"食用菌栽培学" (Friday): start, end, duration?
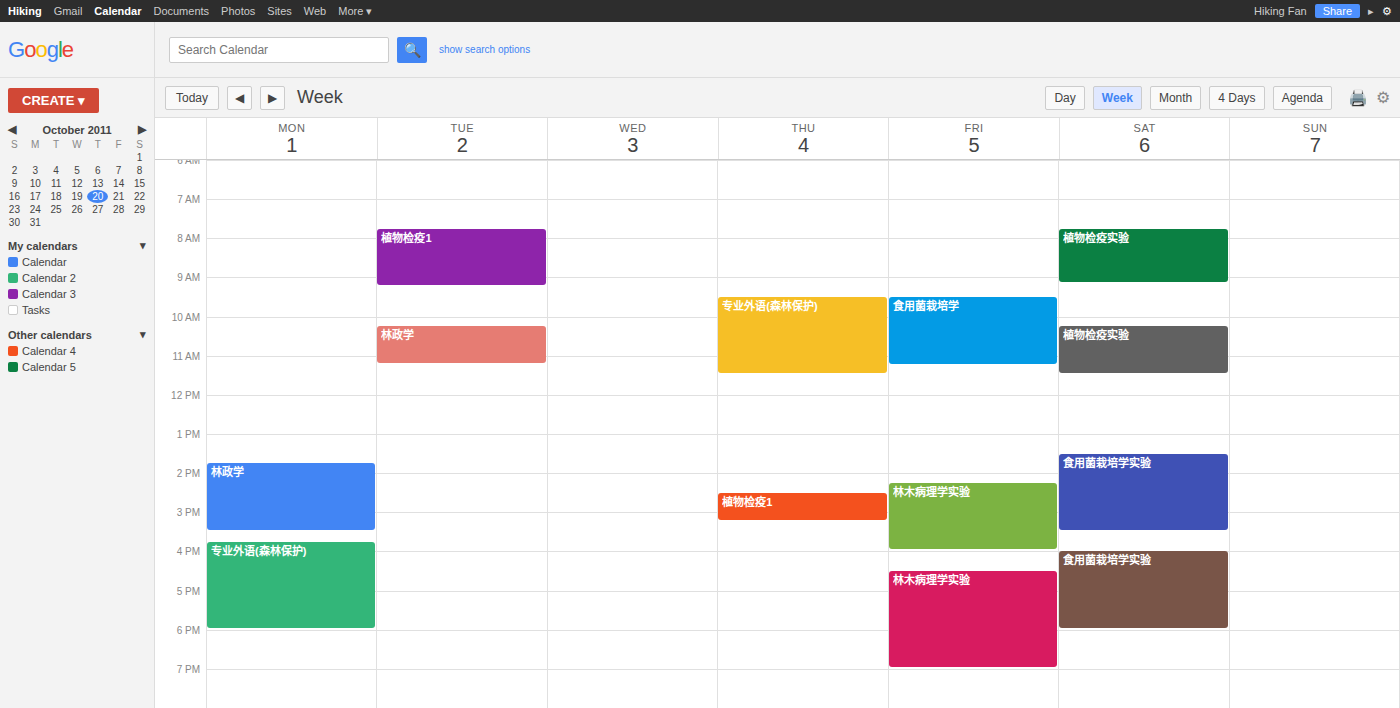
9:30 AM to 11:15 AM, 1 hour 45 minutes